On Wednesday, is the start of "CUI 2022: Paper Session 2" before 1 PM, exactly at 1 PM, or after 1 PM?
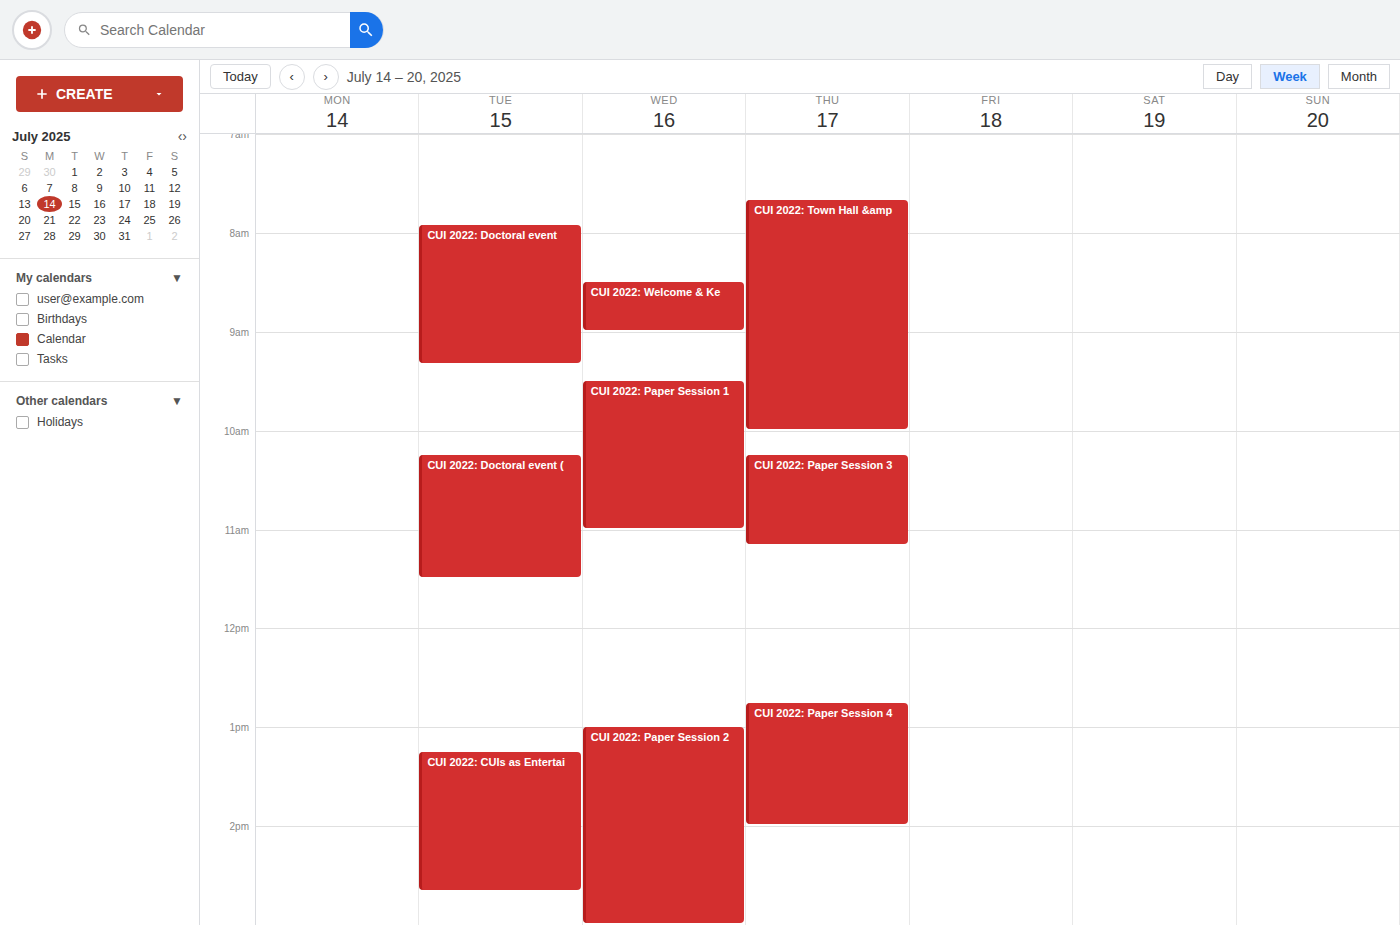
1:00 PM -- exactly at 1 PM, on the 1 PM line.